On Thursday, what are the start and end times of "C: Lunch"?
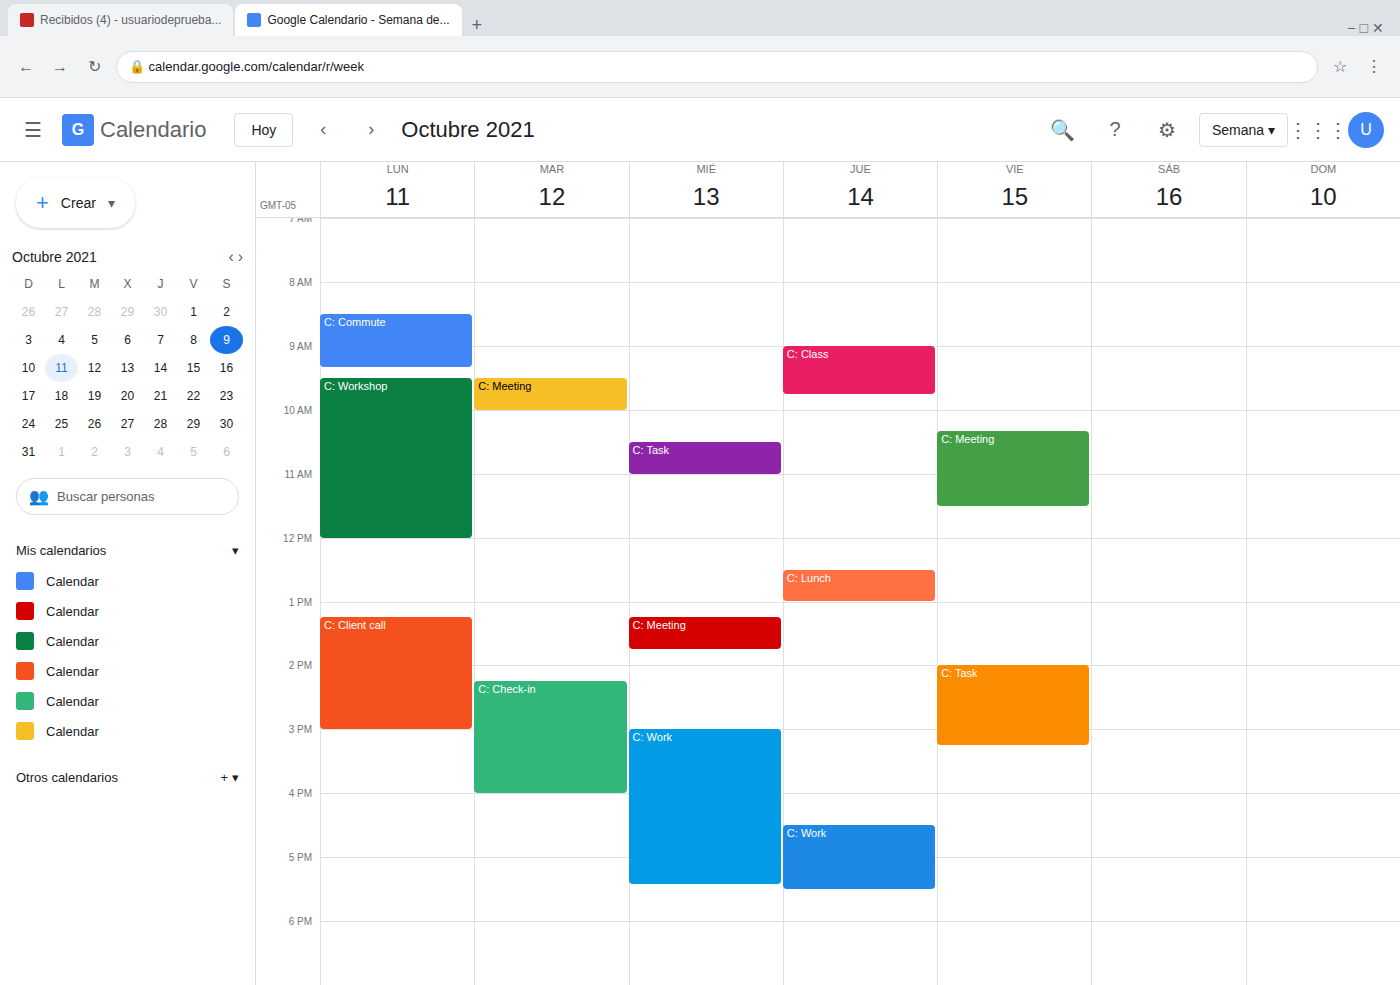
12:30 PM to 1:00 PM